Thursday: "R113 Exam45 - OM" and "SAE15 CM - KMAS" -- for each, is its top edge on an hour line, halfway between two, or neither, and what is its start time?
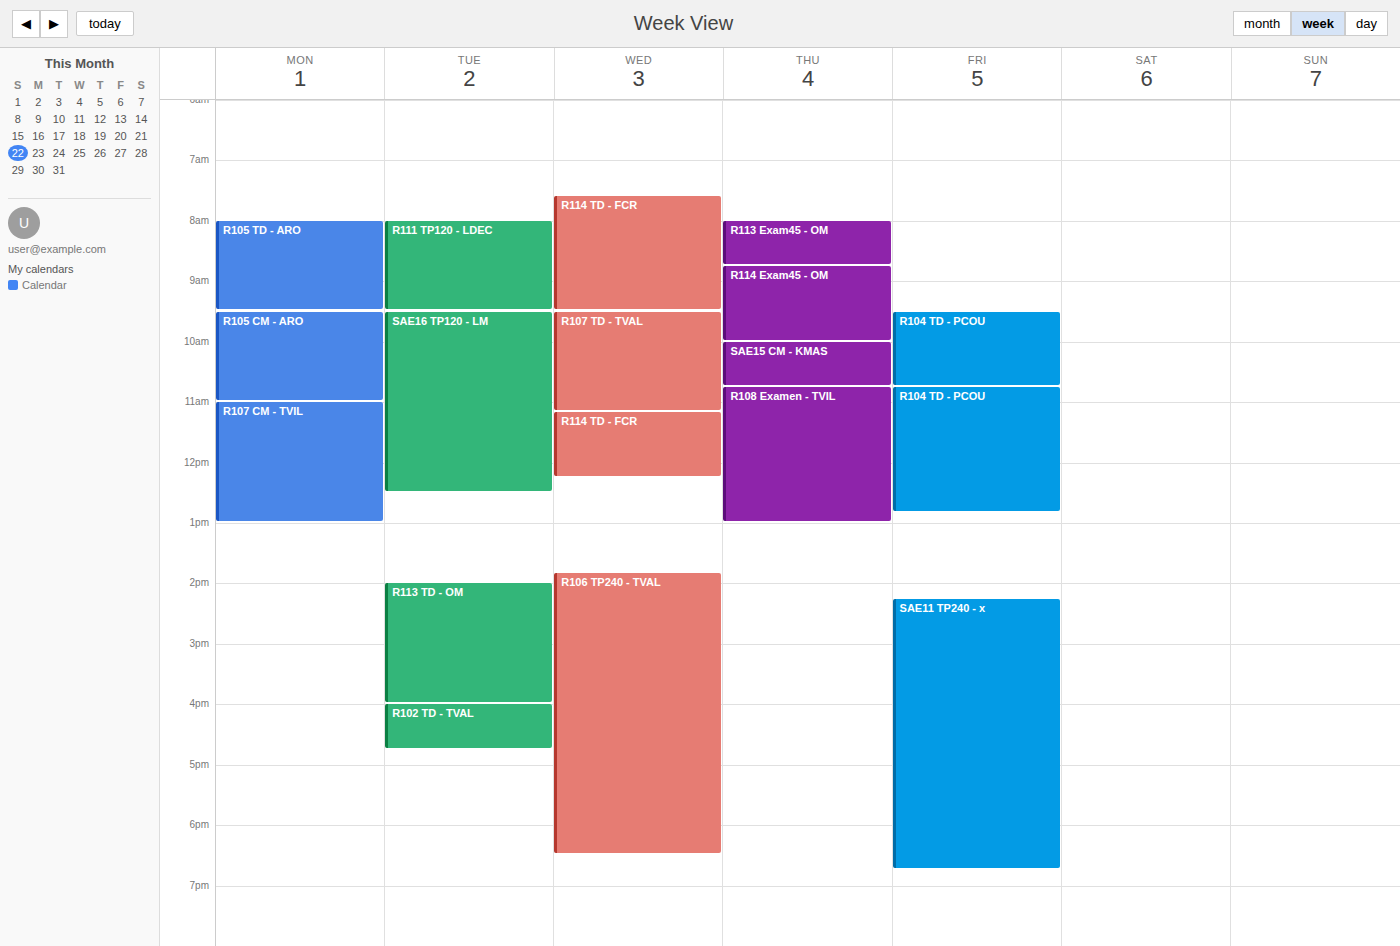
"R113 Exam45 - OM": 08:00, exactly on the 08:00 line. "SAE15 CM - KMAS": 10:00, exactly on the 10:00 line.